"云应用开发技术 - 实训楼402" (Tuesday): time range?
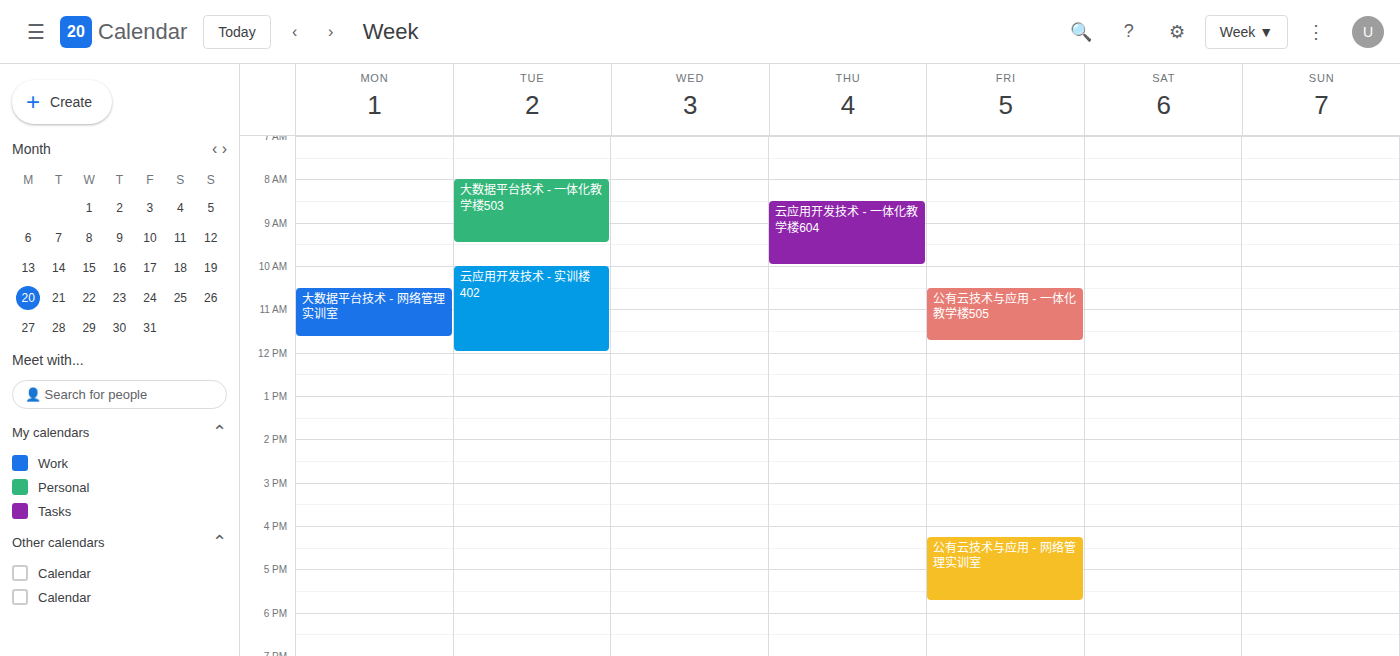
10:00 AM to 12:00 PM